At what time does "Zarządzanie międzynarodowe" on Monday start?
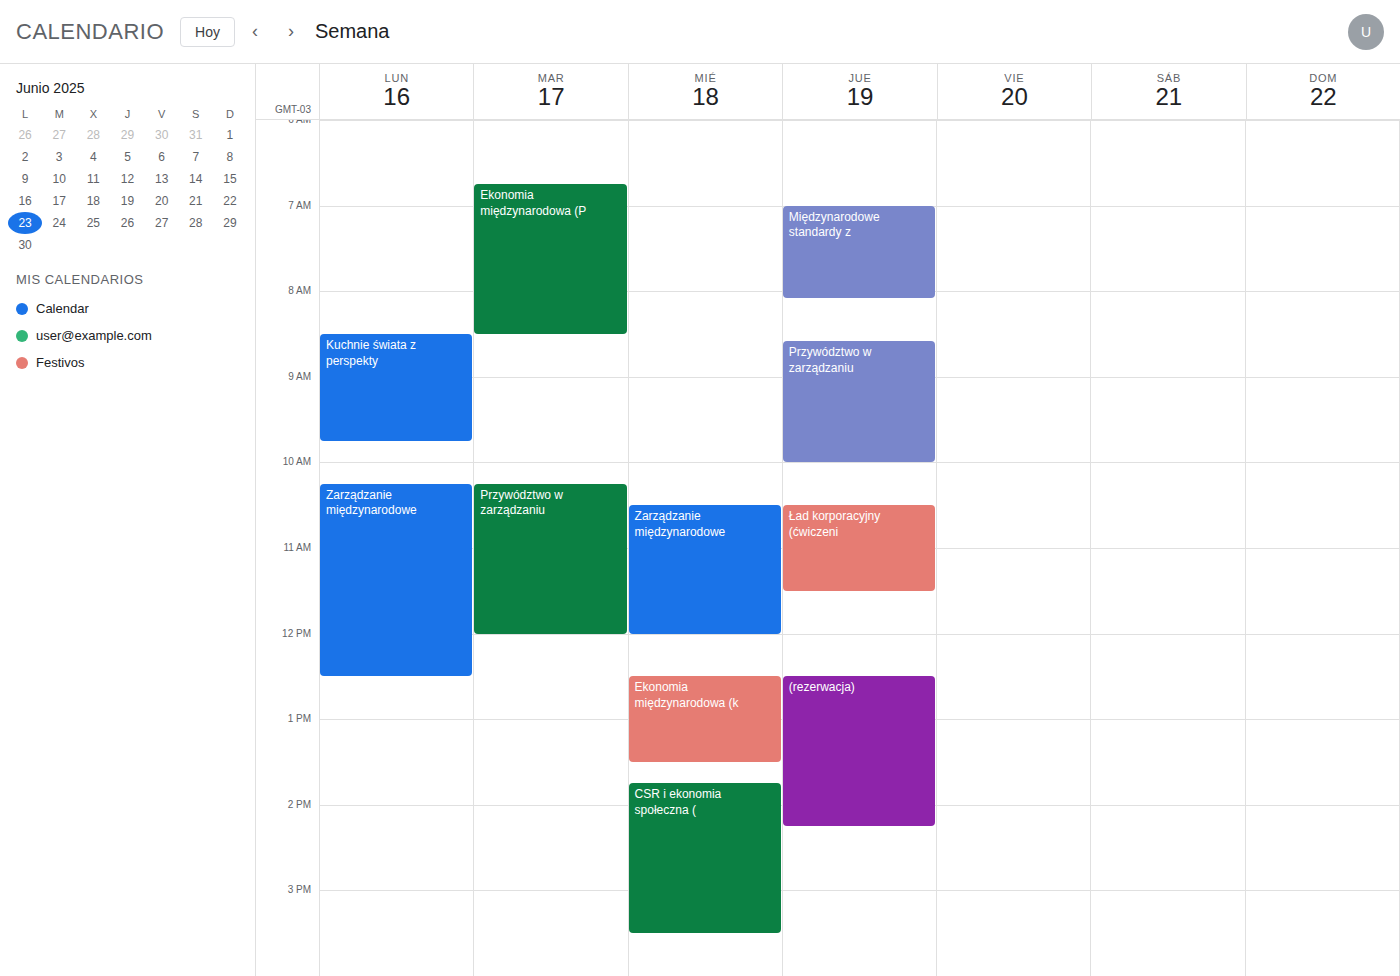
10:15 AM